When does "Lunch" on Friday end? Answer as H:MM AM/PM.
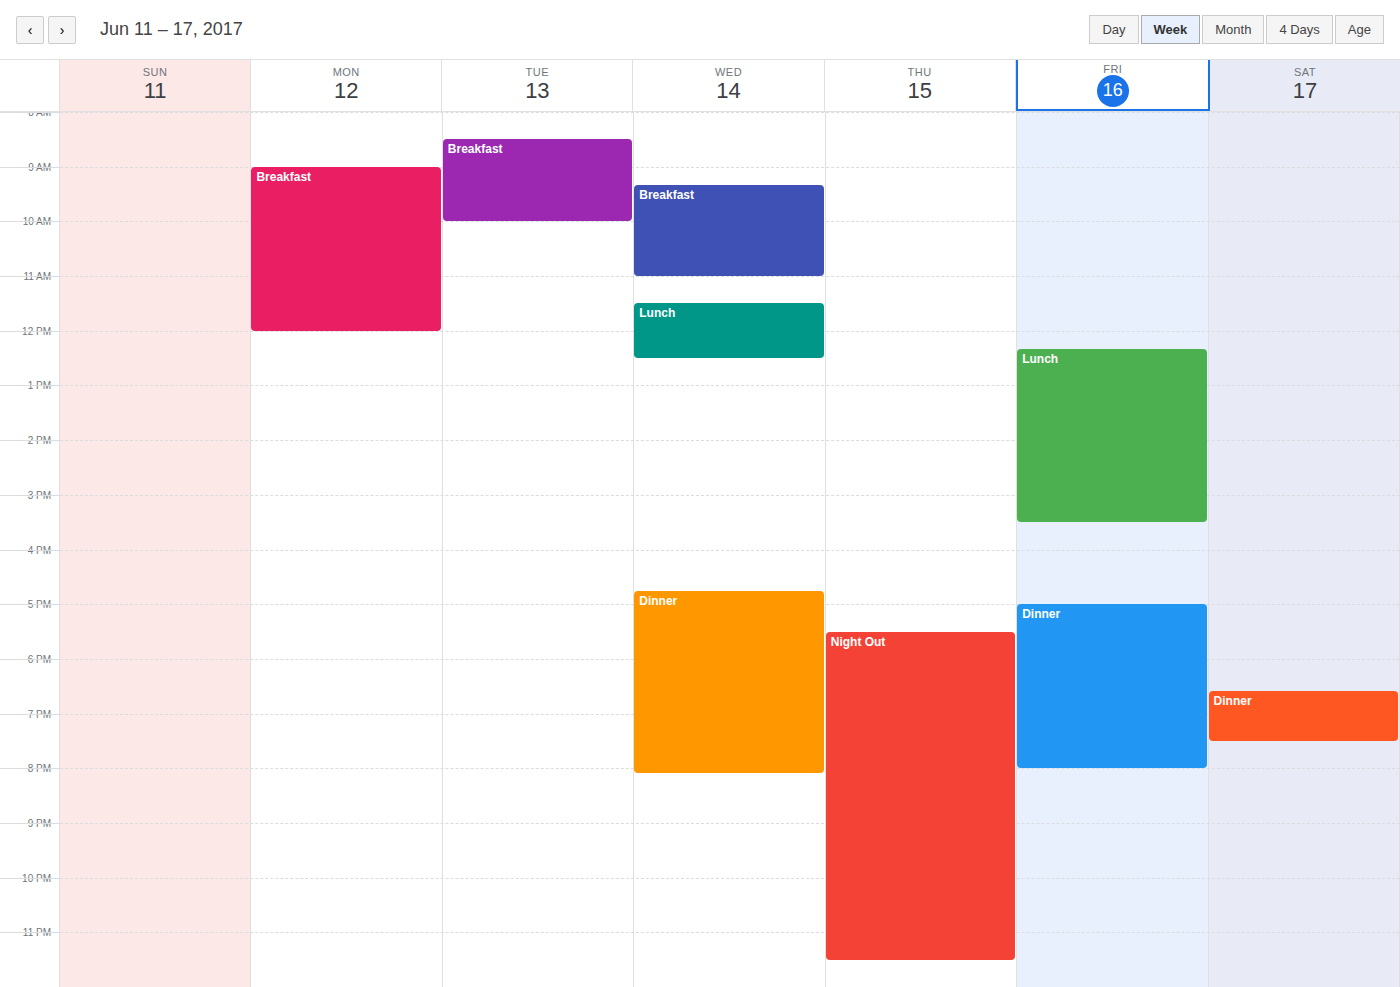
3:30 PM